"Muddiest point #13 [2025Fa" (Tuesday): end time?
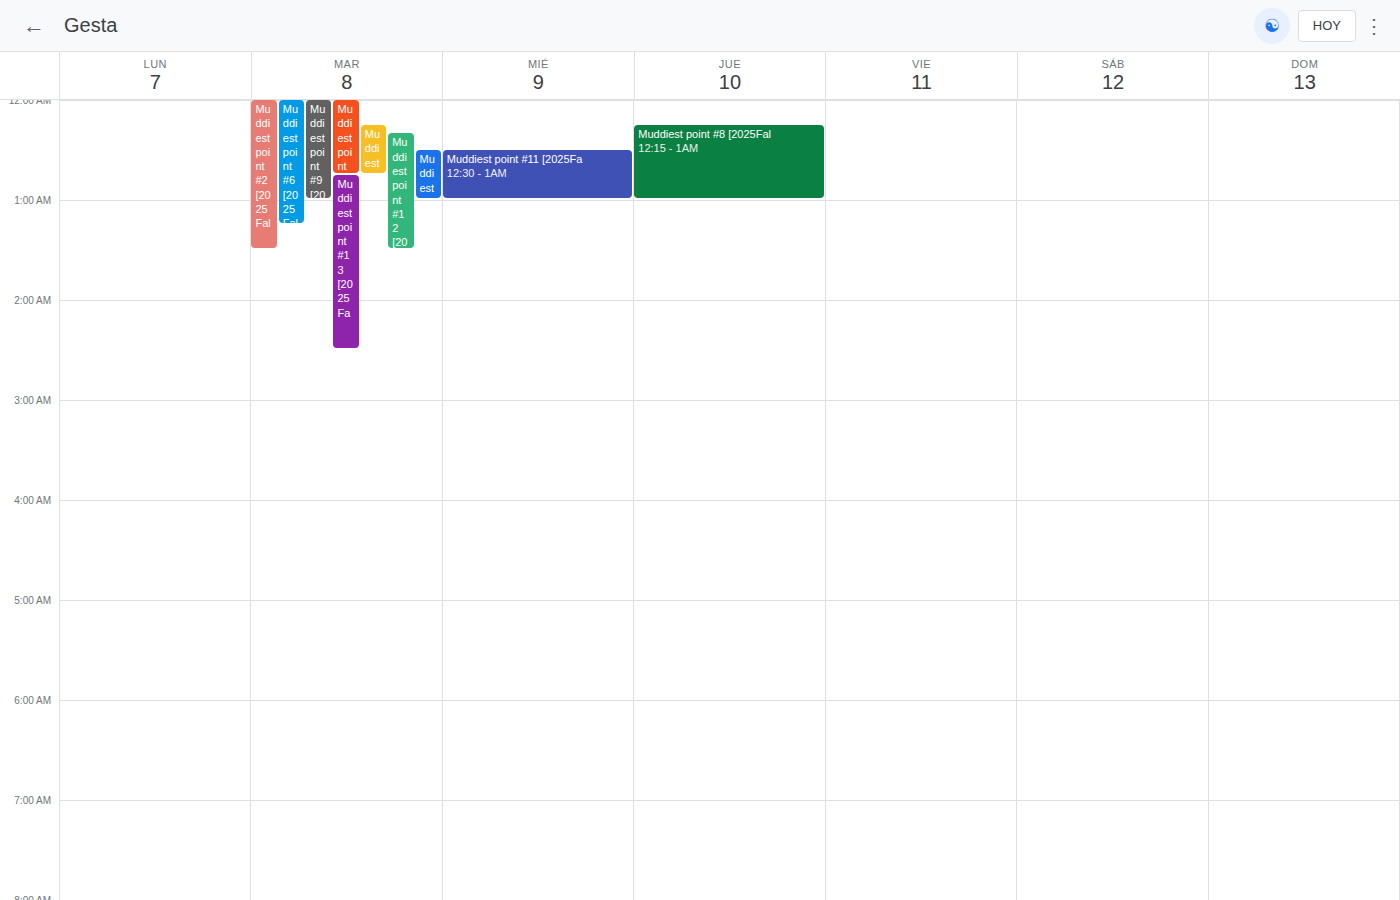
2:30 AM